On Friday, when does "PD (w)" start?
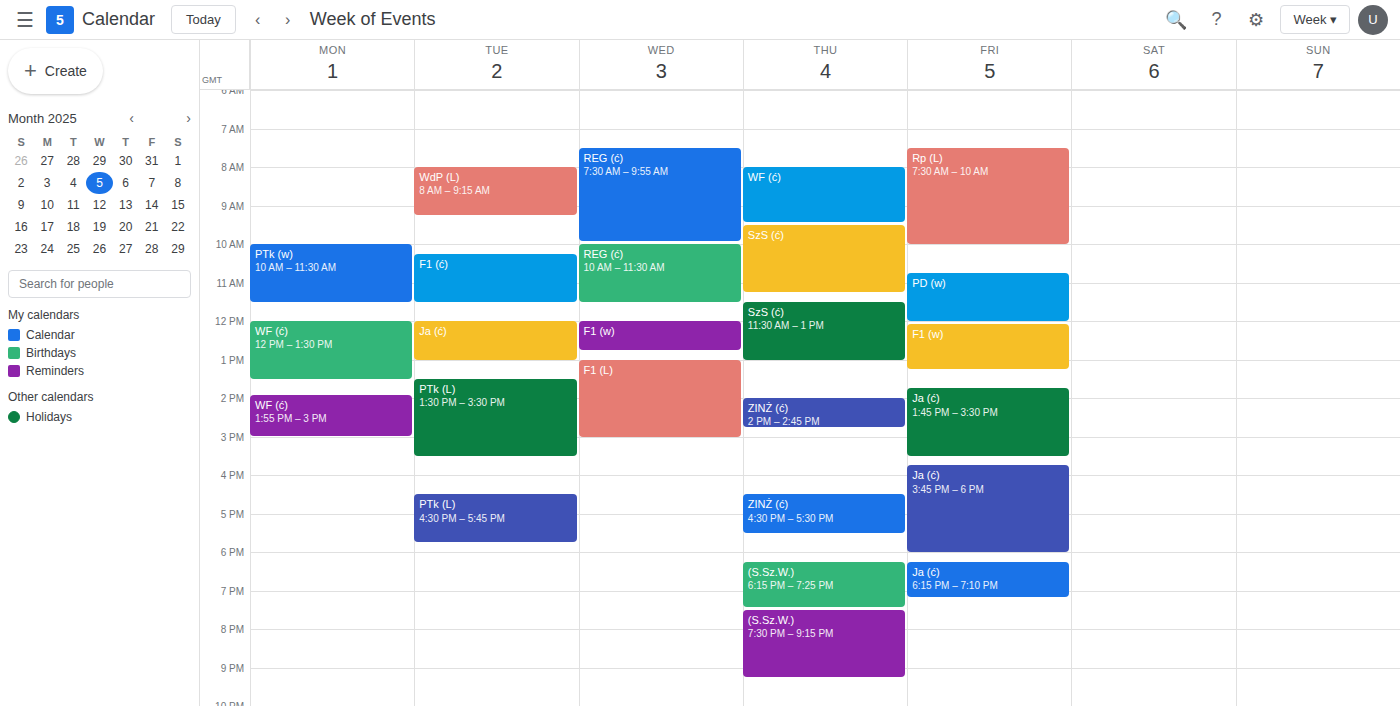
10:45 AM